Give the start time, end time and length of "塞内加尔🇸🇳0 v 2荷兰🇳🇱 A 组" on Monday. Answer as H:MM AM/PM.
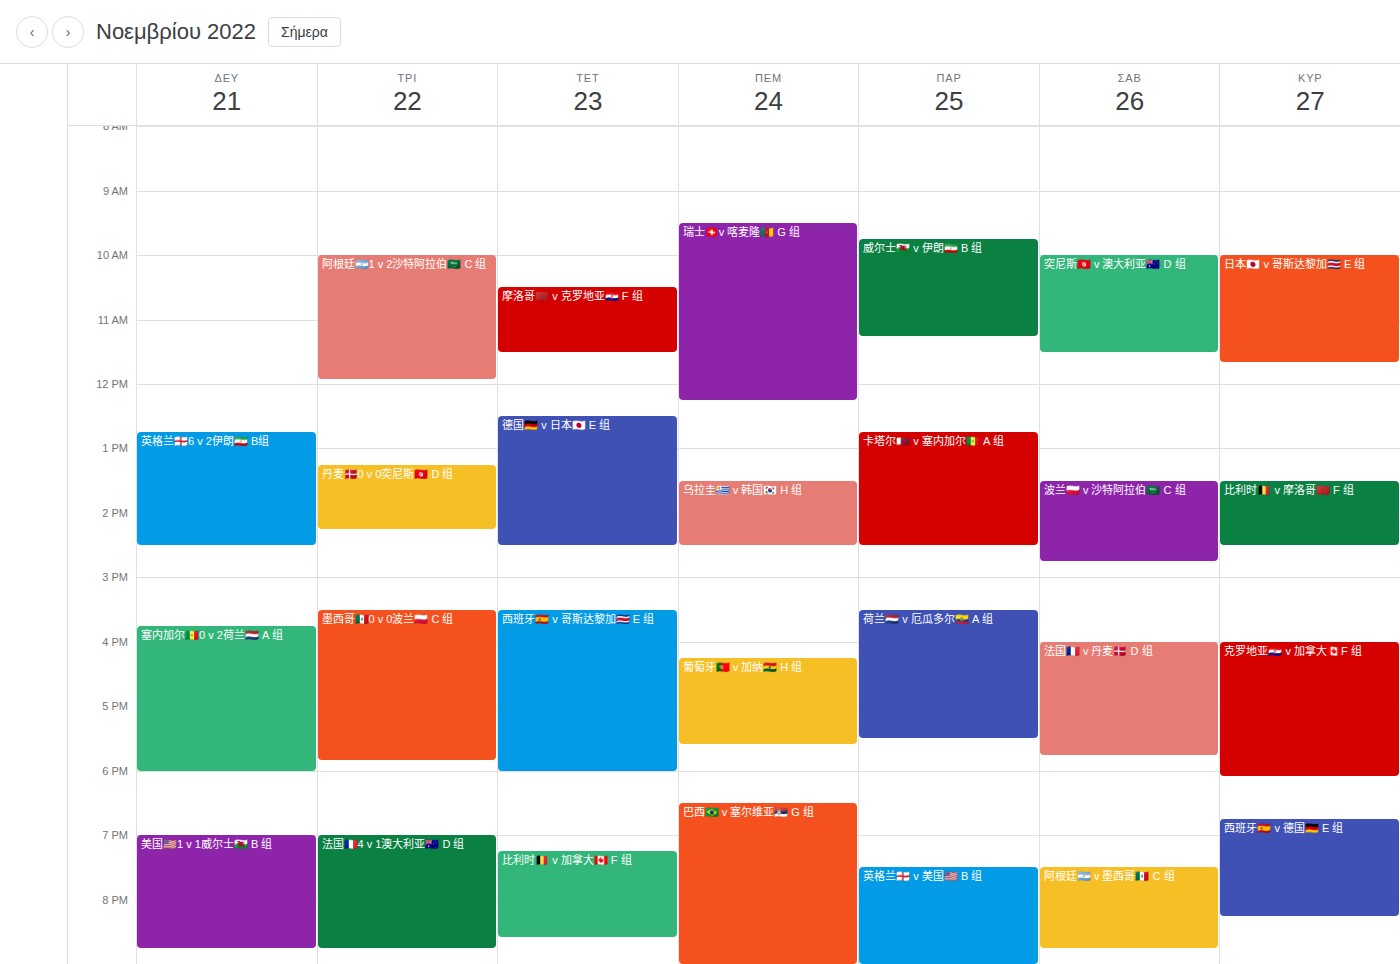
3:45 PM to 6:00 PM, 2 hours 15 minutes